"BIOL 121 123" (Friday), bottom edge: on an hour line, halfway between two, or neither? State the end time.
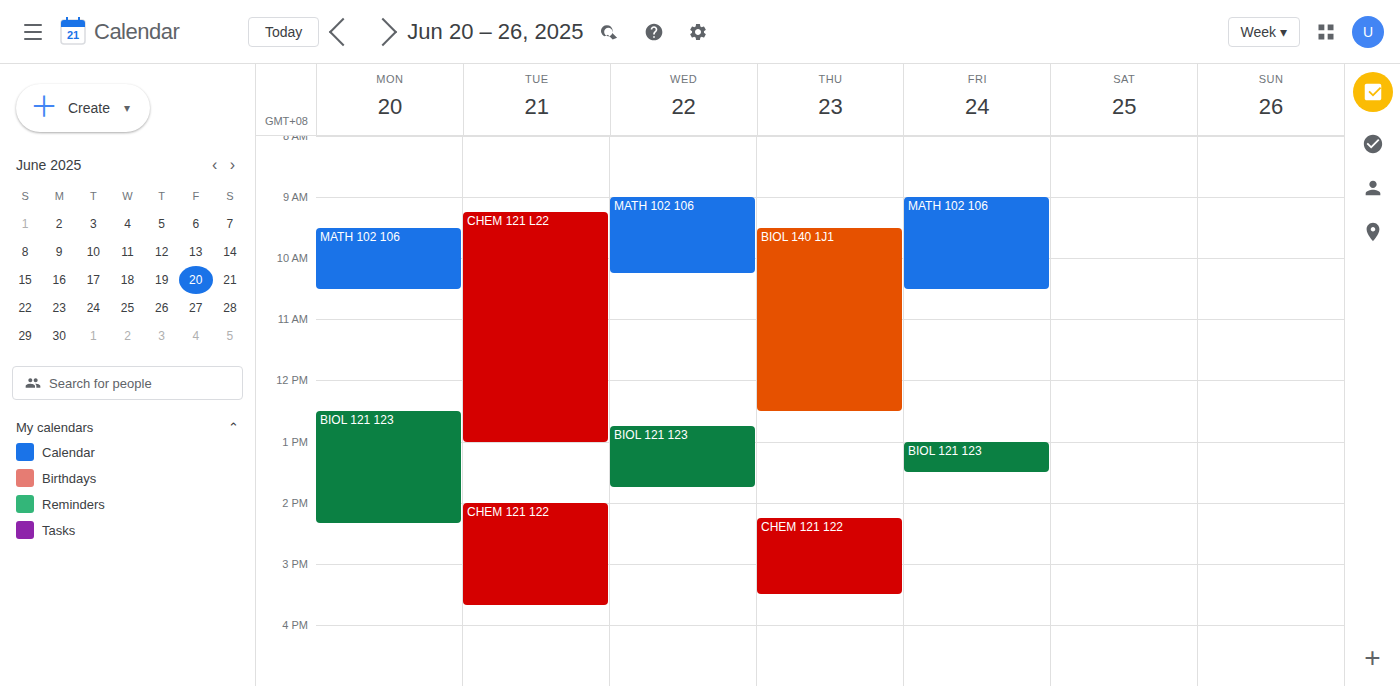
1:30 PM -- halfway between the 1 PM and 2 PM lines.